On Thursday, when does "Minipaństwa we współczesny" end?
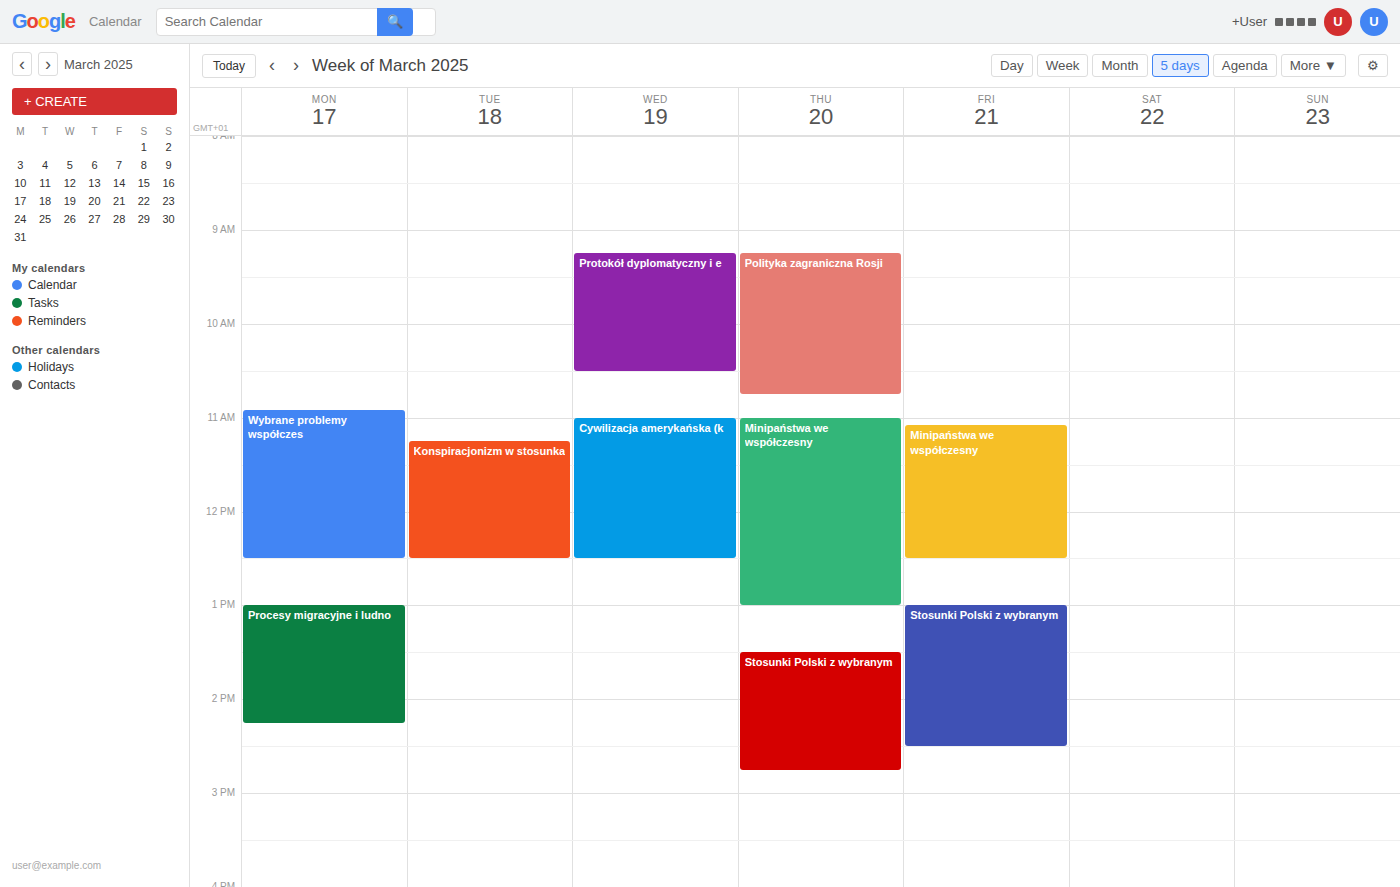
13:00